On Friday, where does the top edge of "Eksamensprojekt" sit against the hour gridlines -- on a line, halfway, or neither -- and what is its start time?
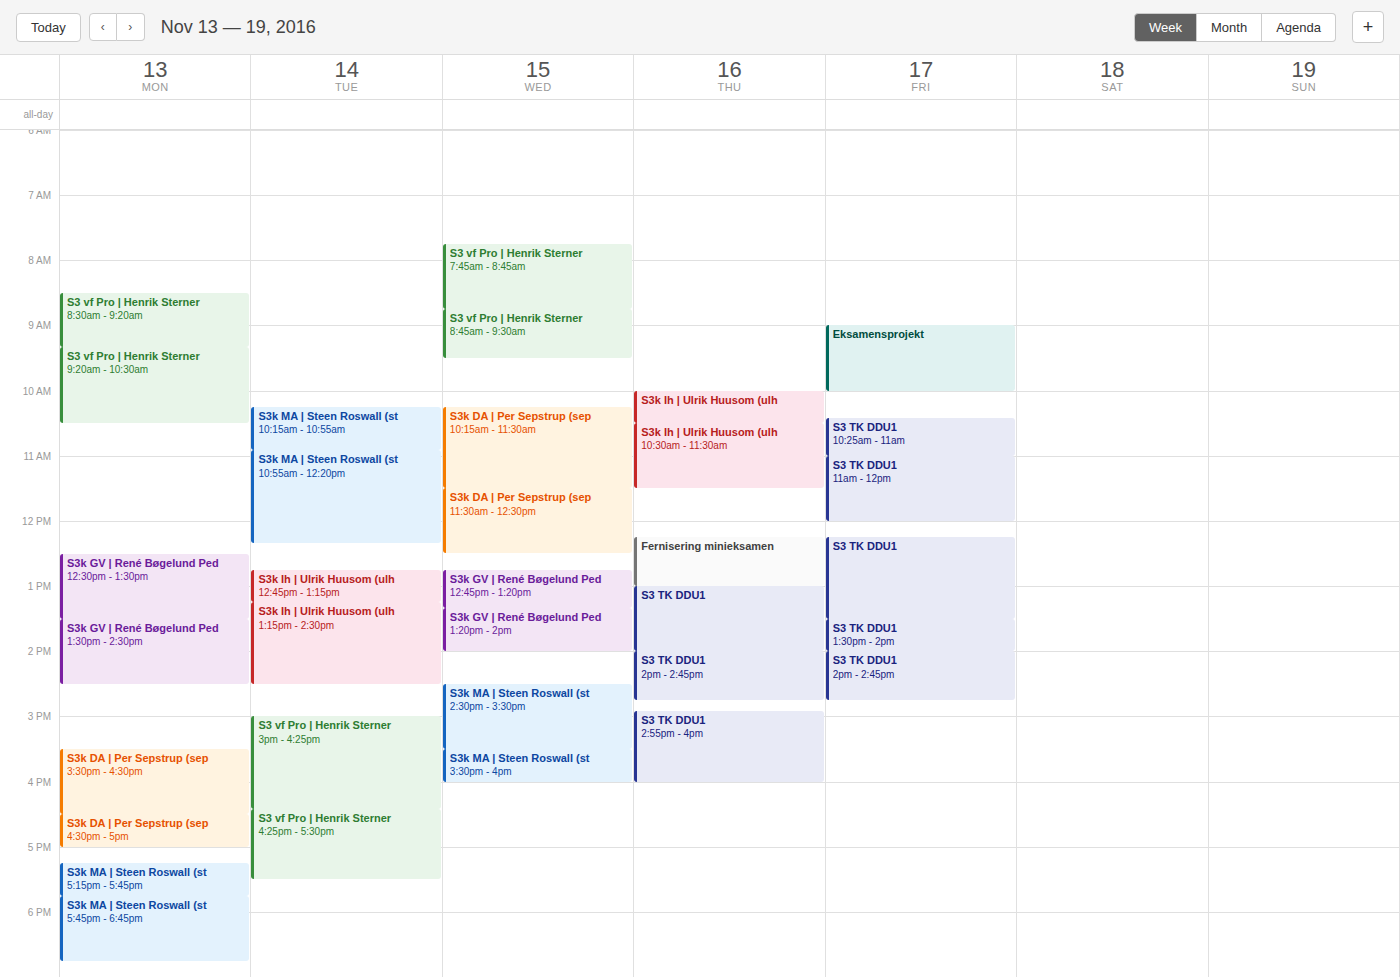
9:00 AM -- exactly on the 9 AM line.